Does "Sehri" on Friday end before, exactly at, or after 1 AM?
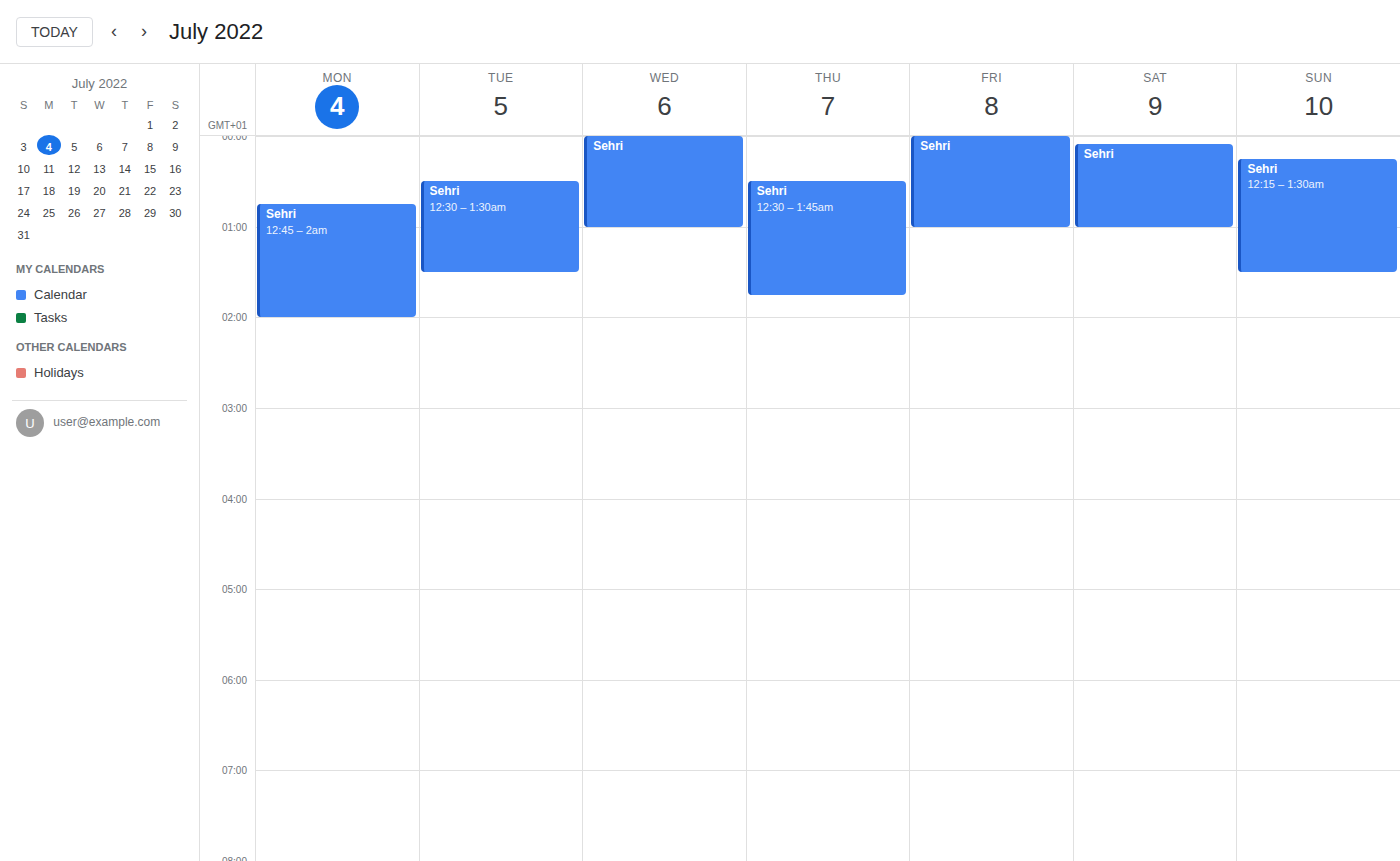
1:00 AM -- exactly at 1 AM, on the 1 AM line.